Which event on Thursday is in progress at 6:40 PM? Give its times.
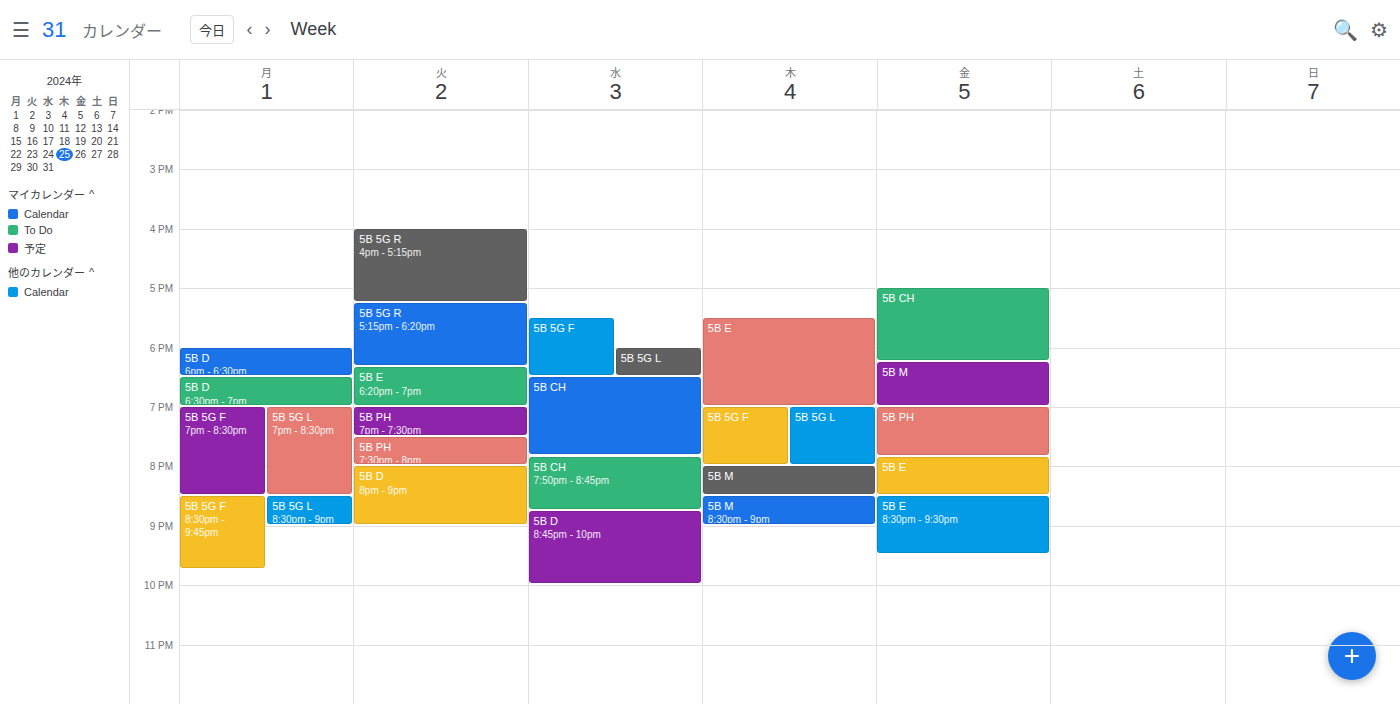
"5B E", 5:30 PM to 7:00 PM